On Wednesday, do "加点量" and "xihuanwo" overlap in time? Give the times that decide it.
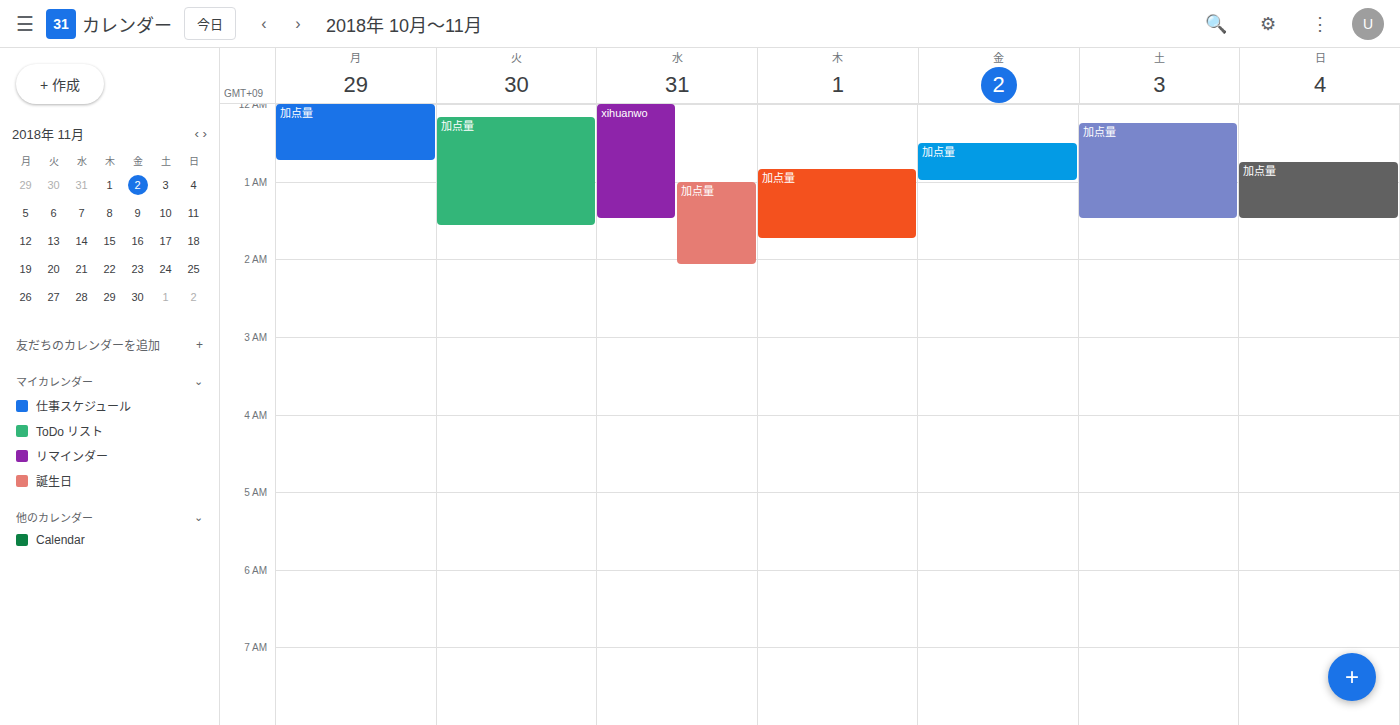
"加点量" starts at 1:00 AM, before "xihuanwo" ends at 1:30 AM -- they overlap.